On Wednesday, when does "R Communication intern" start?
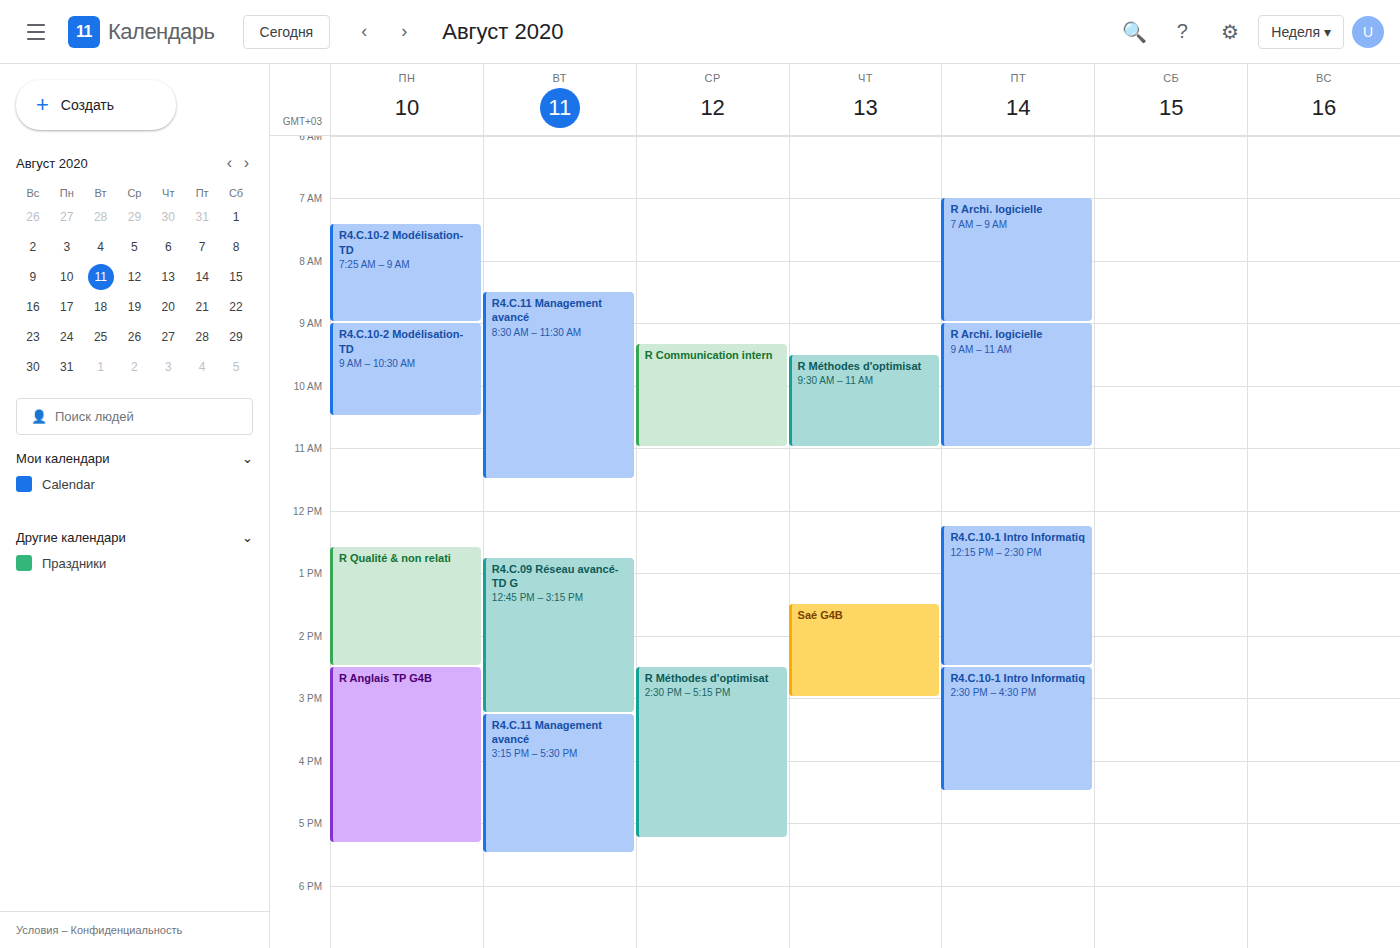
9:20 AM